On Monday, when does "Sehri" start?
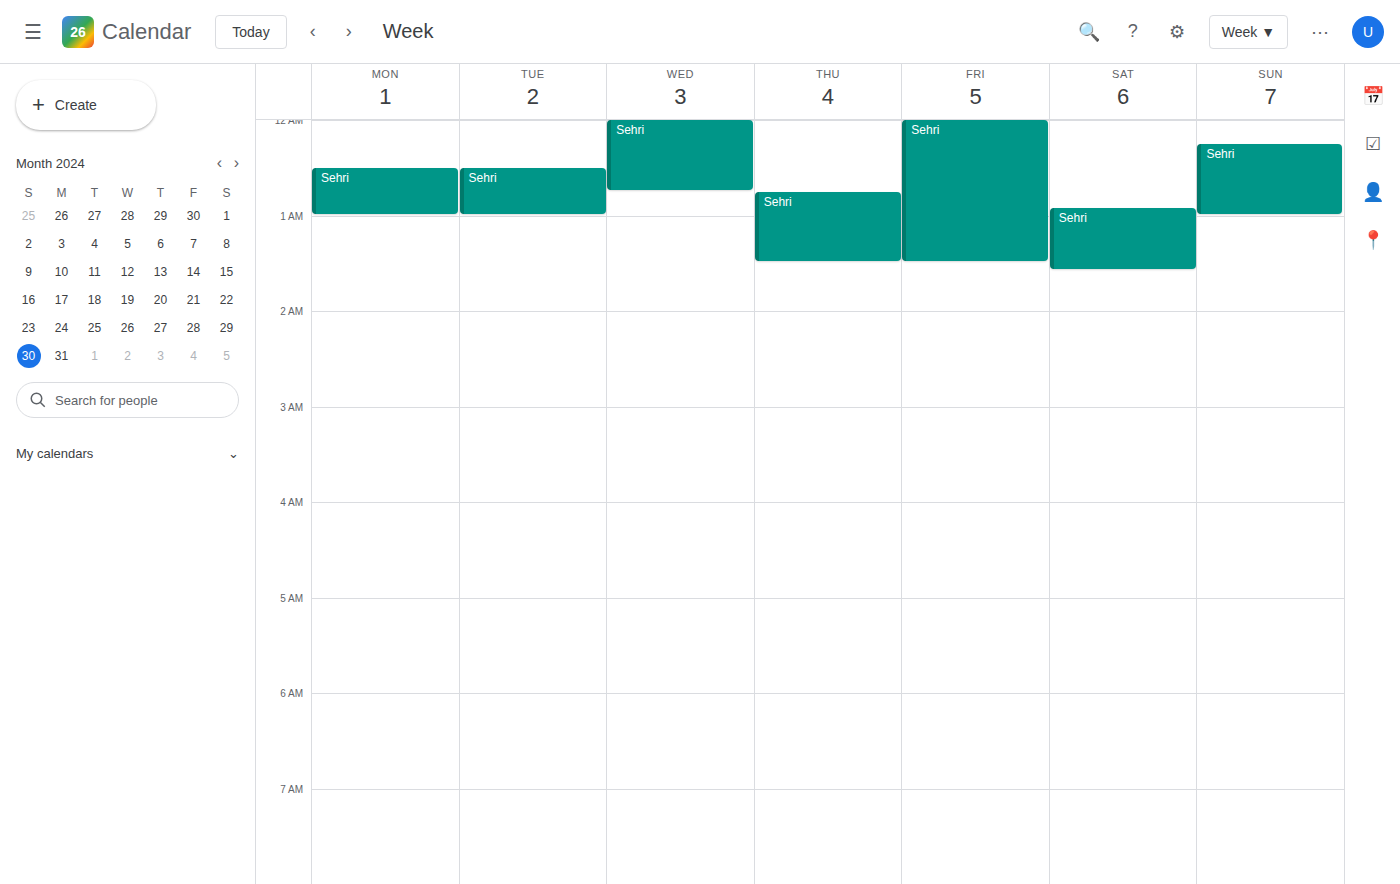
12:30 AM